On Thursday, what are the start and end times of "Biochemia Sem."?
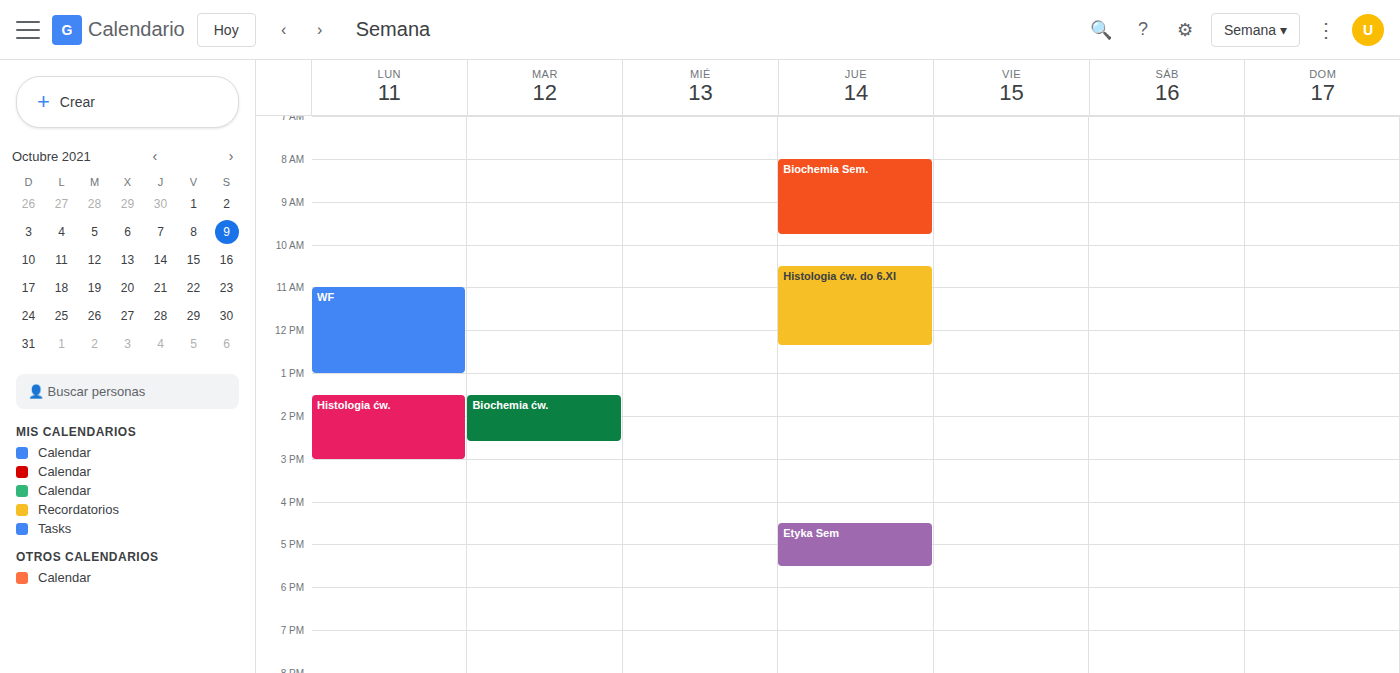
8:00 AM to 9:45 AM